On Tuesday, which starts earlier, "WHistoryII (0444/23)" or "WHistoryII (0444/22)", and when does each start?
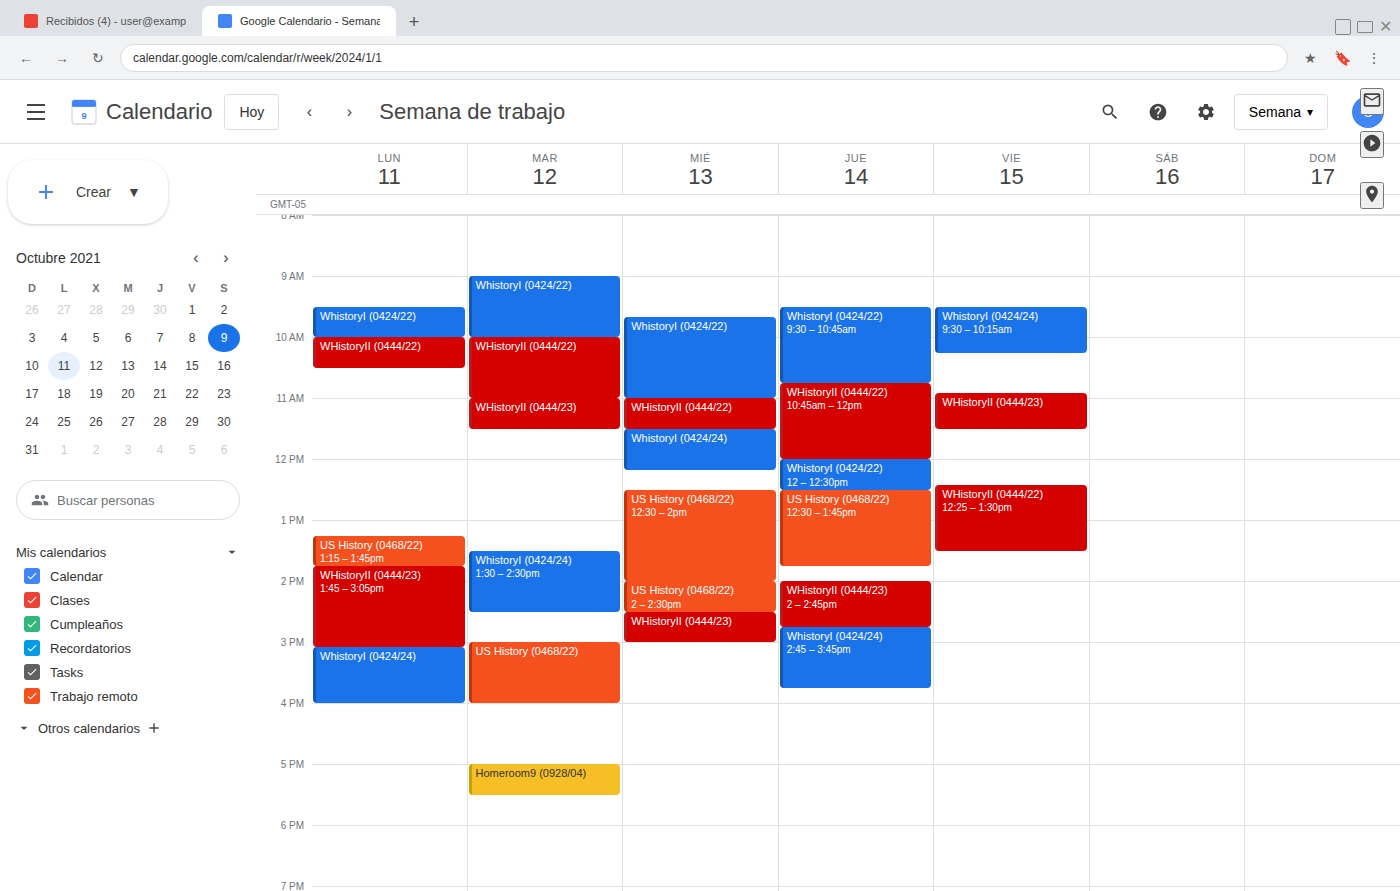
"WHistoryII (0444/22)" 10:00 AM; "WHistoryII (0444/23)" 11:00 AM.